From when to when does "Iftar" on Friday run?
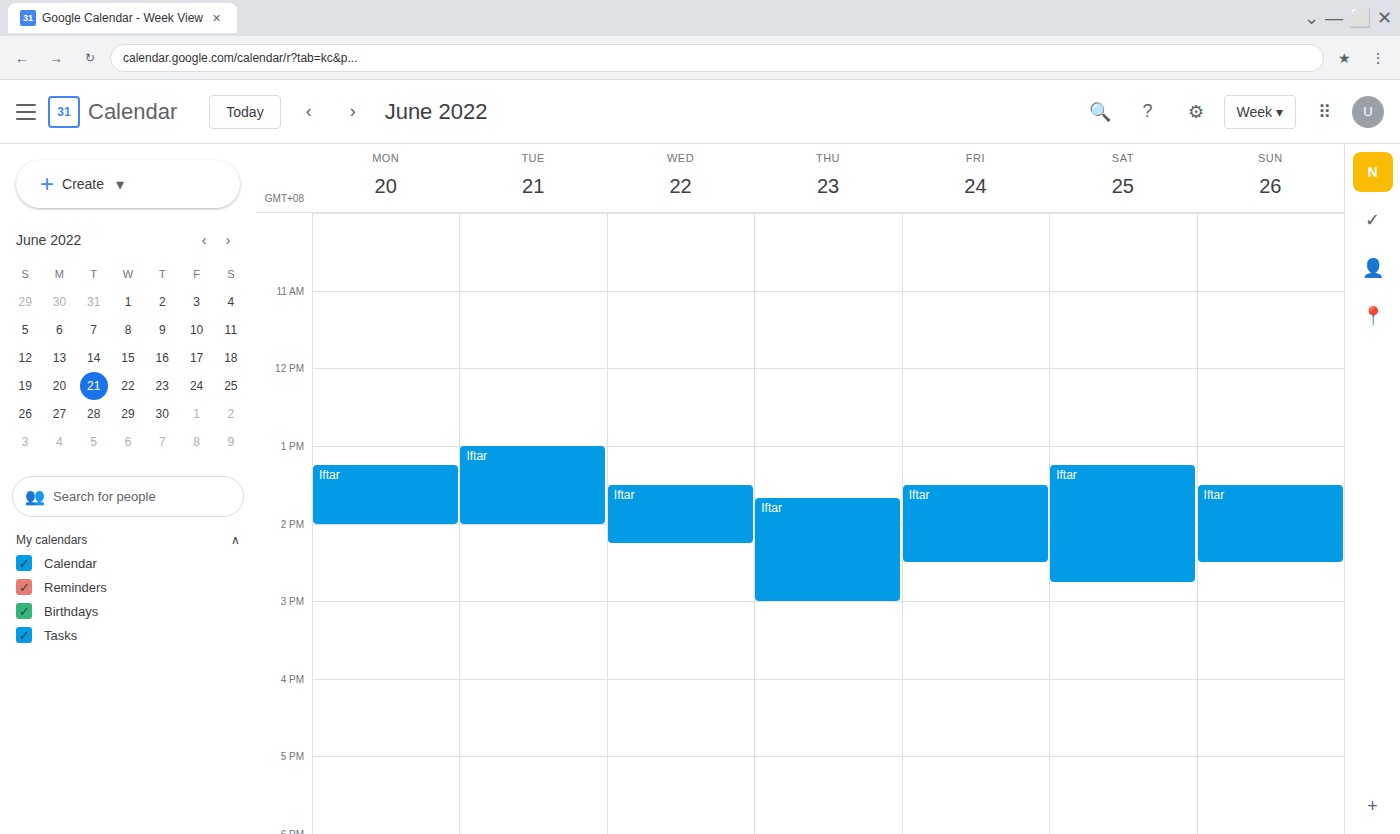
13:30 to 14:30